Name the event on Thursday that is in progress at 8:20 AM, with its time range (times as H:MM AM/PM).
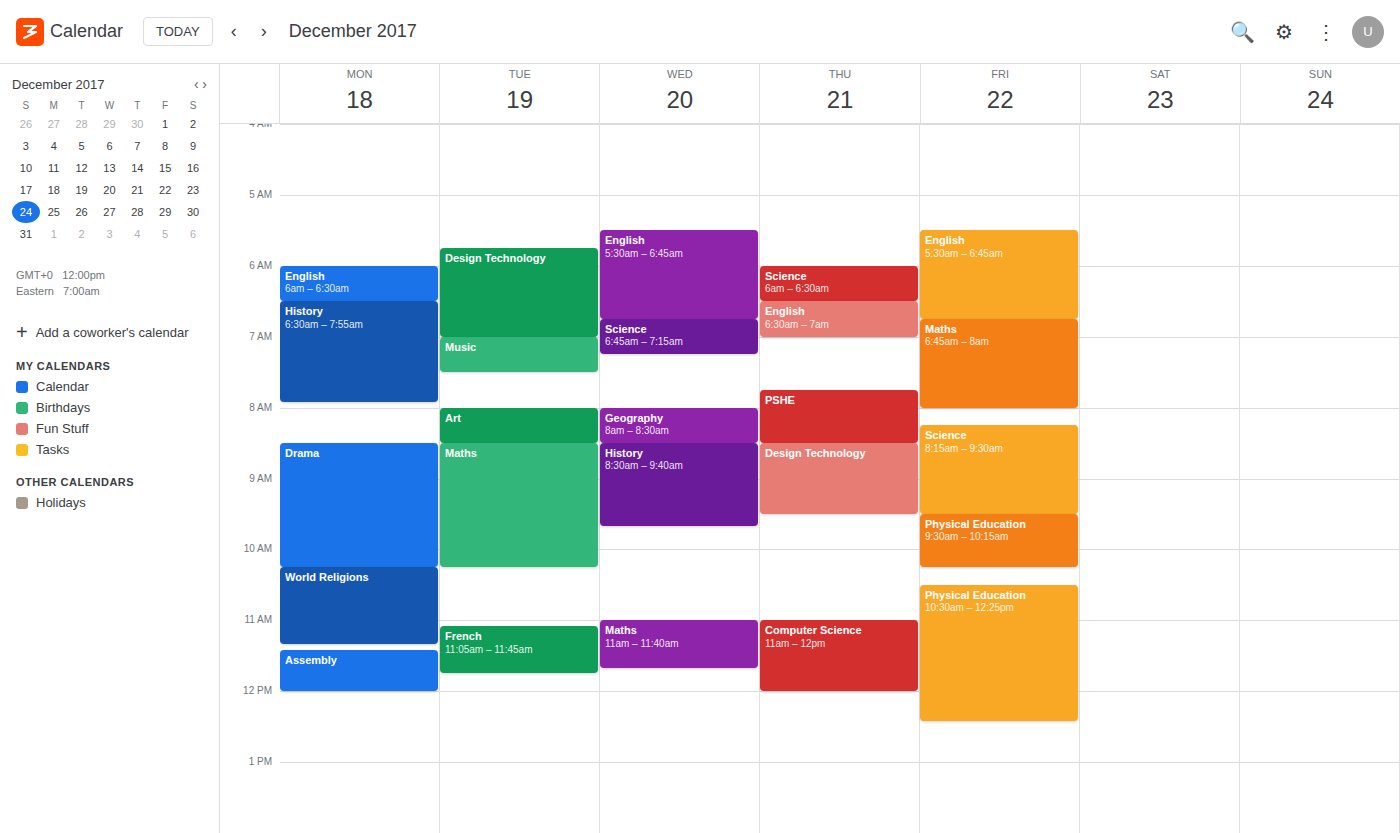
"PSHE", 7:45 AM to 8:30 AM